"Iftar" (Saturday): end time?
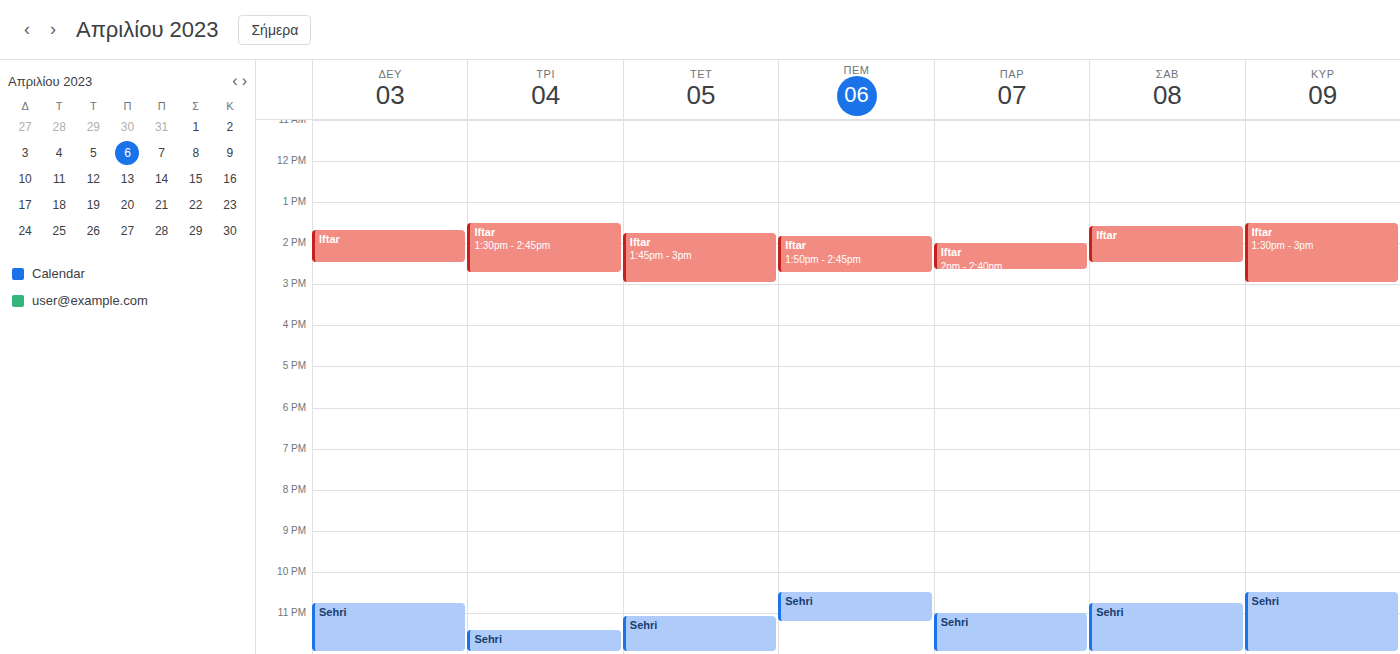
14:30